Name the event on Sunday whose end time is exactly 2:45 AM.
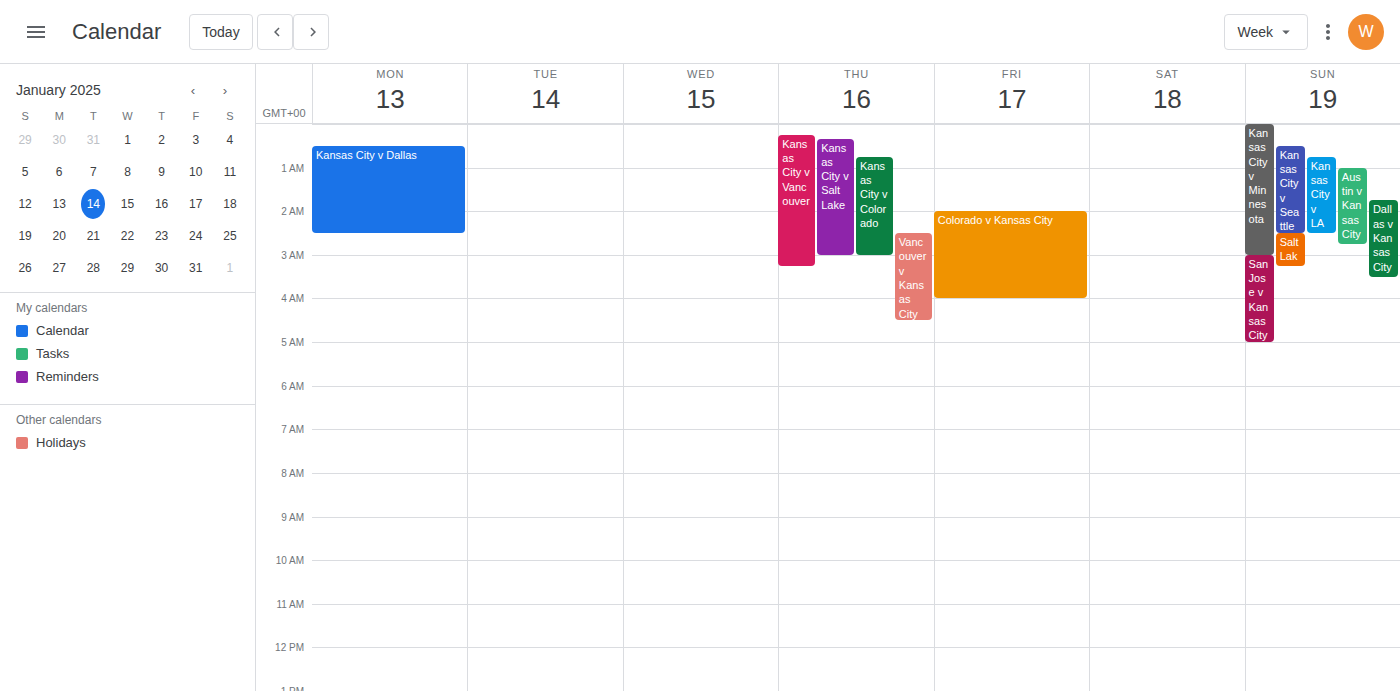
"Austin v Kansas City"